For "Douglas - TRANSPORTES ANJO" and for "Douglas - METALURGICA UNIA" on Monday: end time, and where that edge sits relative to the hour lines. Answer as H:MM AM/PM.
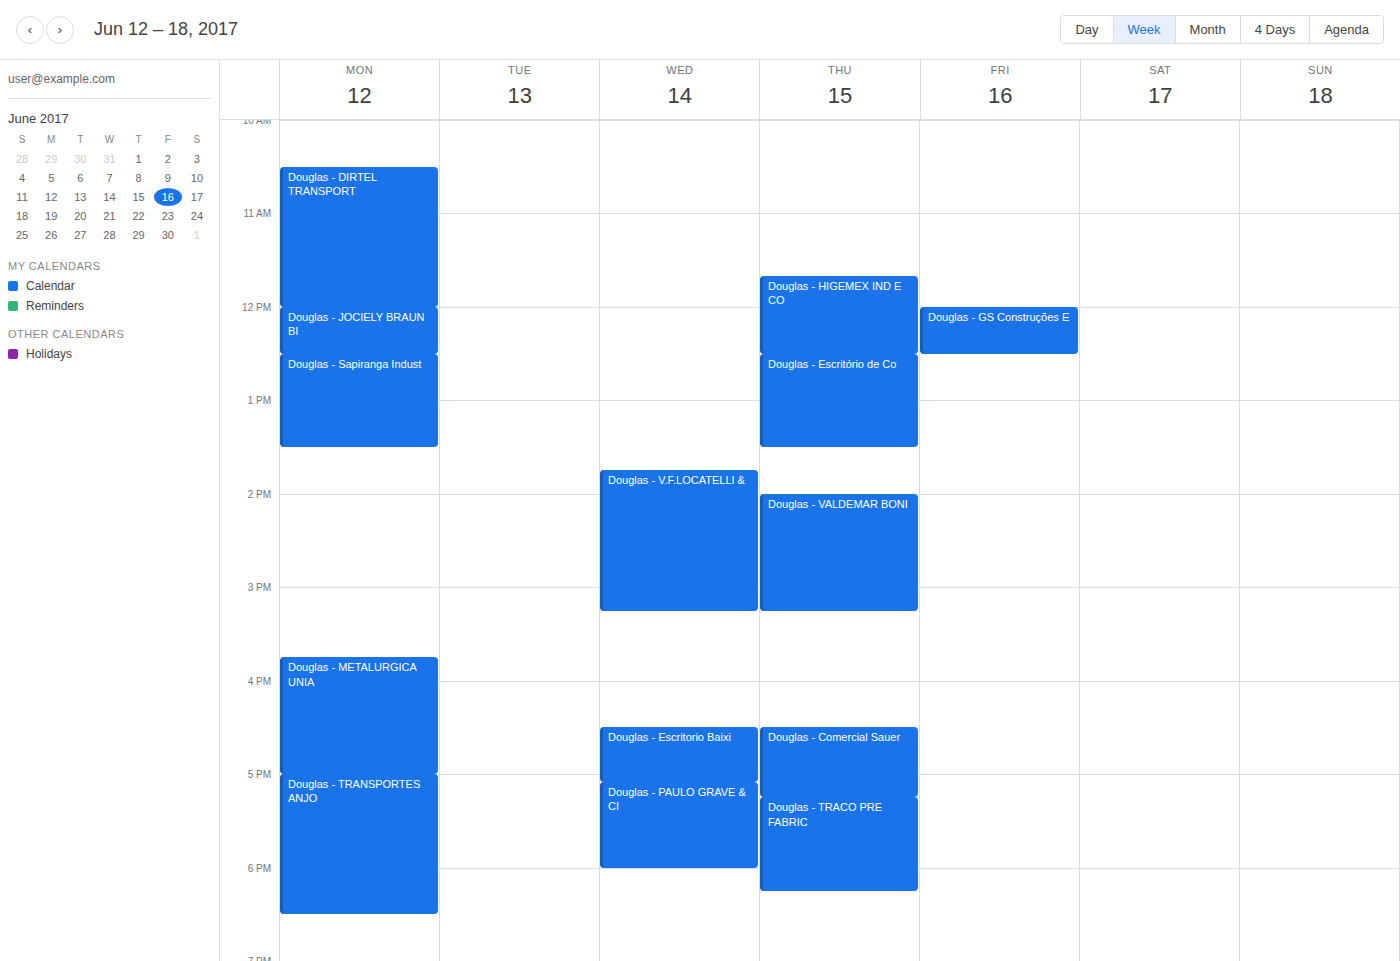
"Douglas - TRANSPORTES ANJO": 6:30 PM, halfway between the 6 PM and 7 PM lines. "Douglas - METALURGICA UNIA": 5:00 PM, exactly on the 5 PM line.